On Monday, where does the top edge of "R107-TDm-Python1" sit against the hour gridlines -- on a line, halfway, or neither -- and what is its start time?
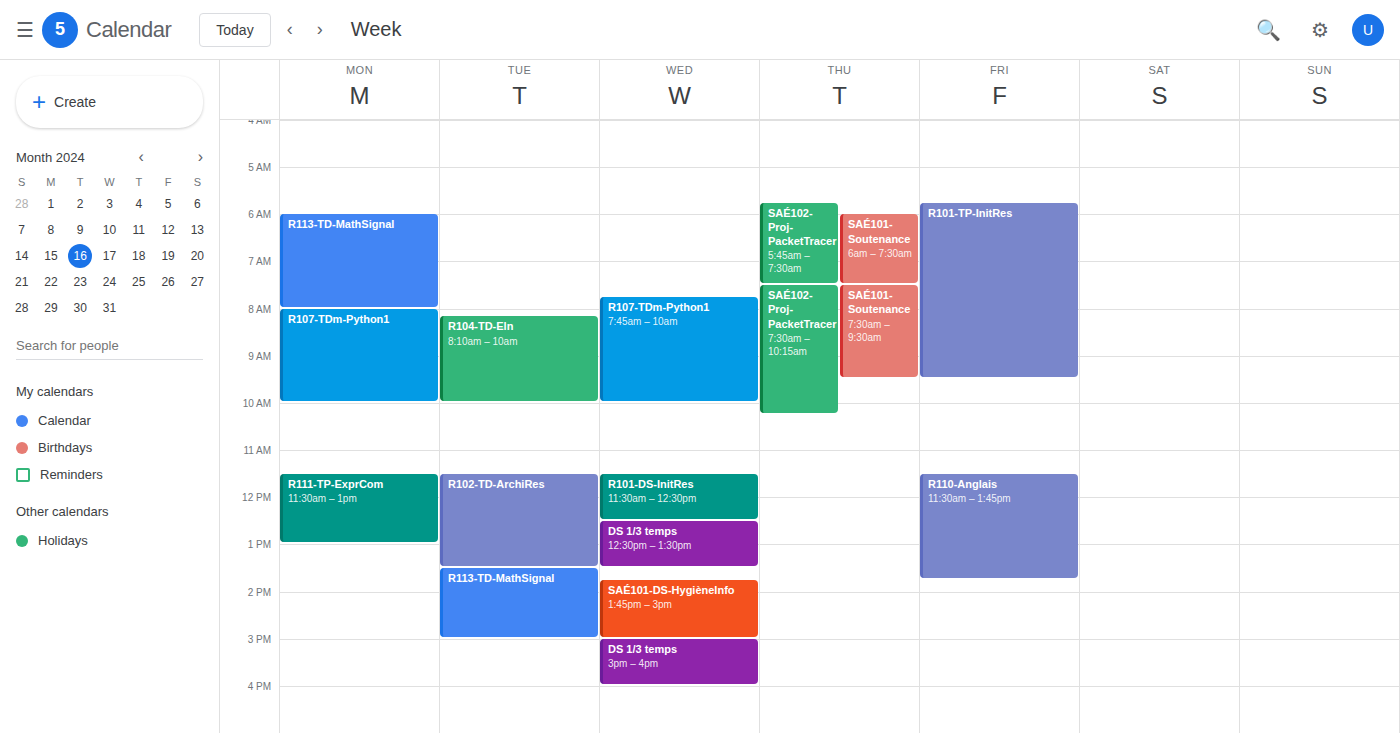
8:00 AM -- exactly on the 8 AM line.